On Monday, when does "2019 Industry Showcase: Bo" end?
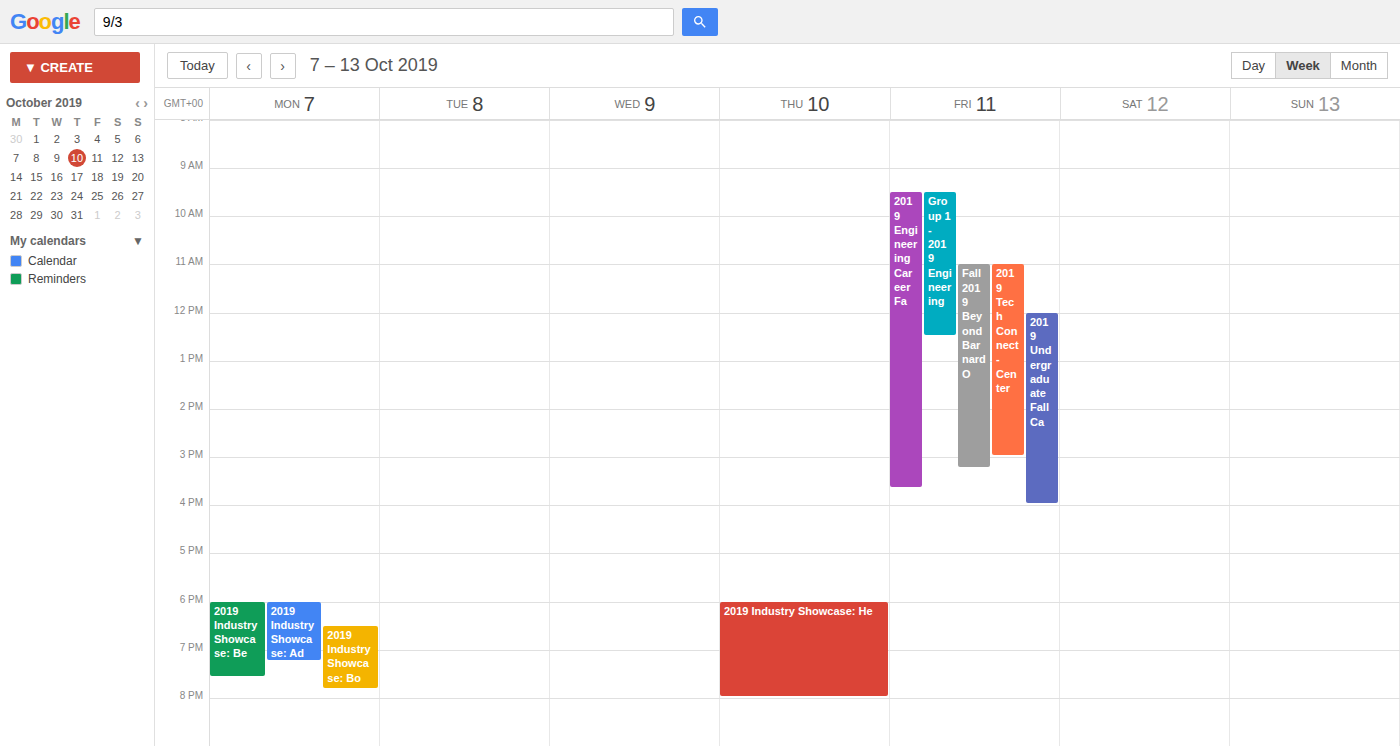
7:50 PM